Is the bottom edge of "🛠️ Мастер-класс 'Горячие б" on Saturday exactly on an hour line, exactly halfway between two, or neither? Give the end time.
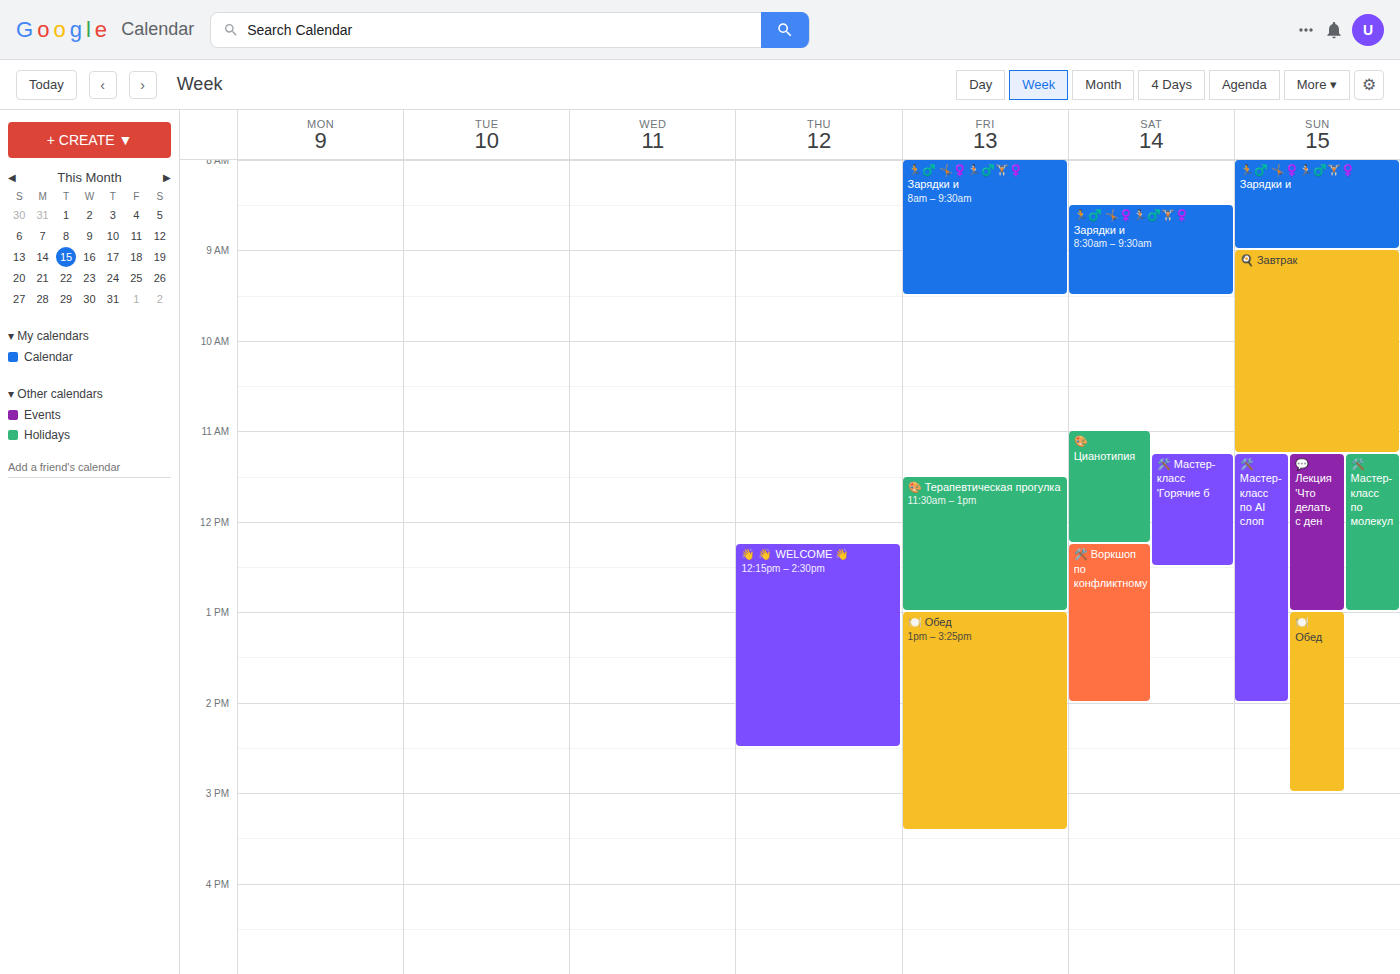
12:30 PM -- halfway between the 12 PM and 1 PM lines.